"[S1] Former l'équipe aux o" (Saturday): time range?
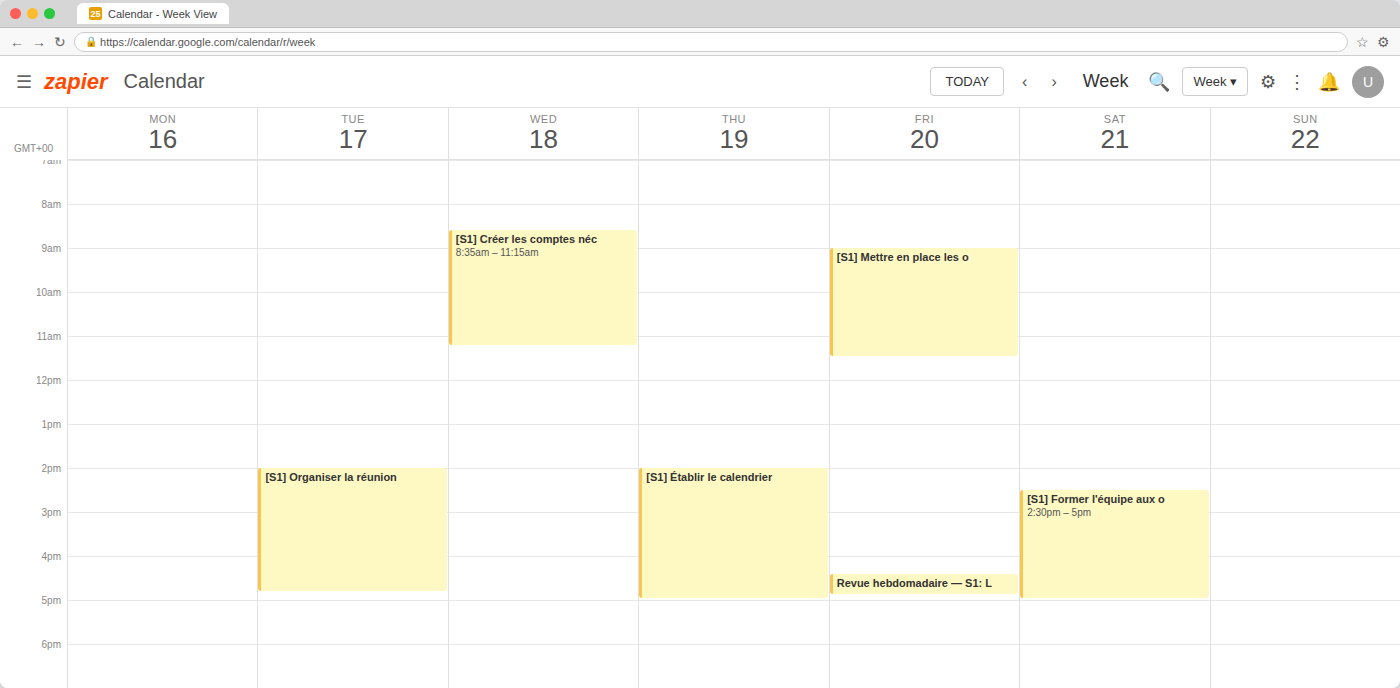
2:30 PM to 5:00 PM